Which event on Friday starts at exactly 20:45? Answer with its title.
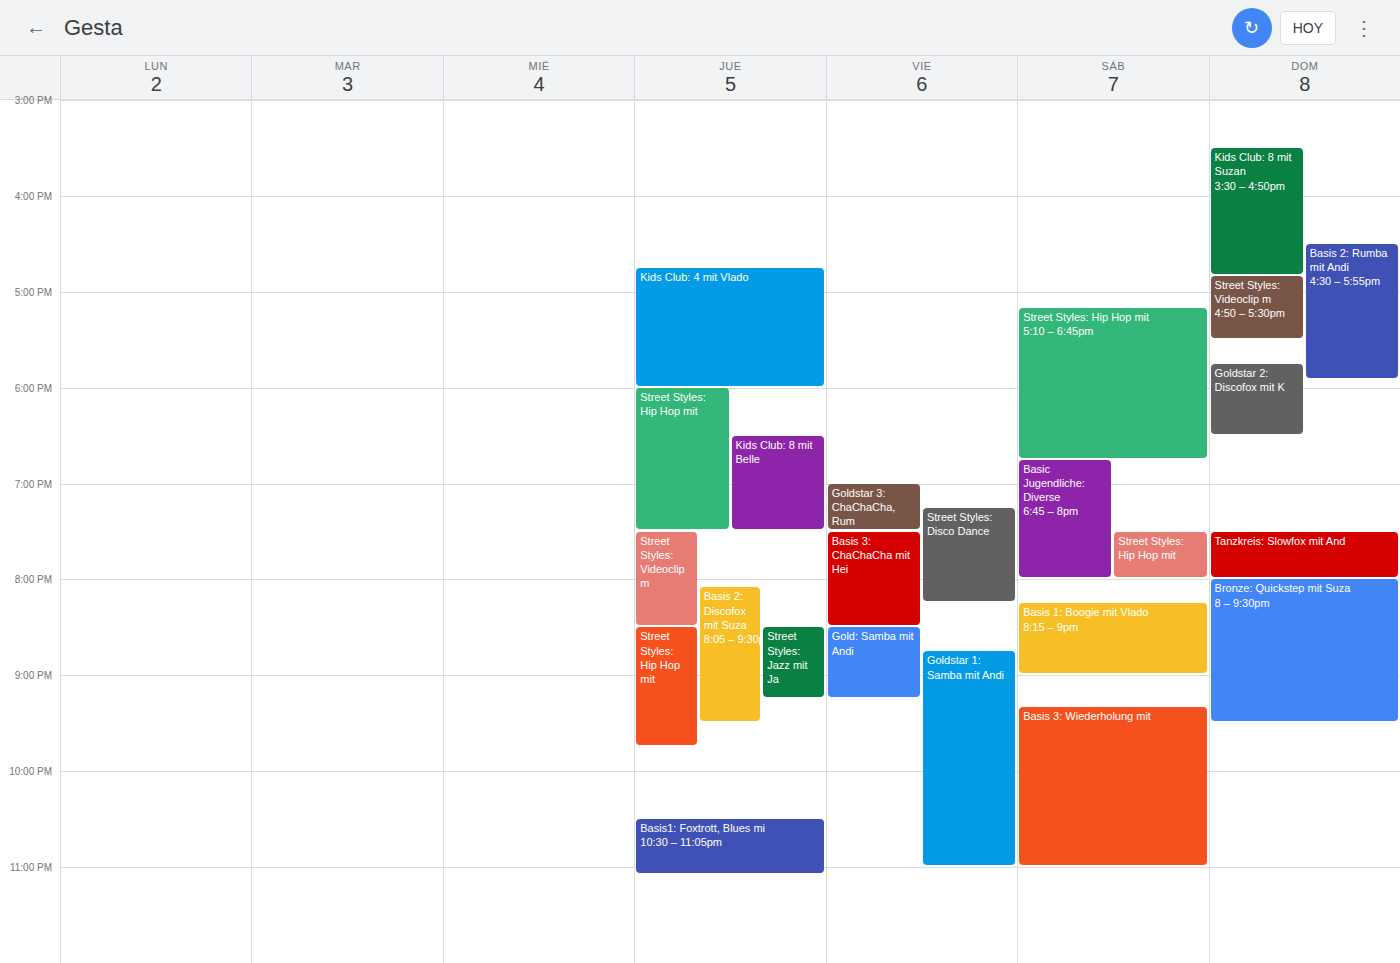
"Goldstar 1: Samba mit Andi"